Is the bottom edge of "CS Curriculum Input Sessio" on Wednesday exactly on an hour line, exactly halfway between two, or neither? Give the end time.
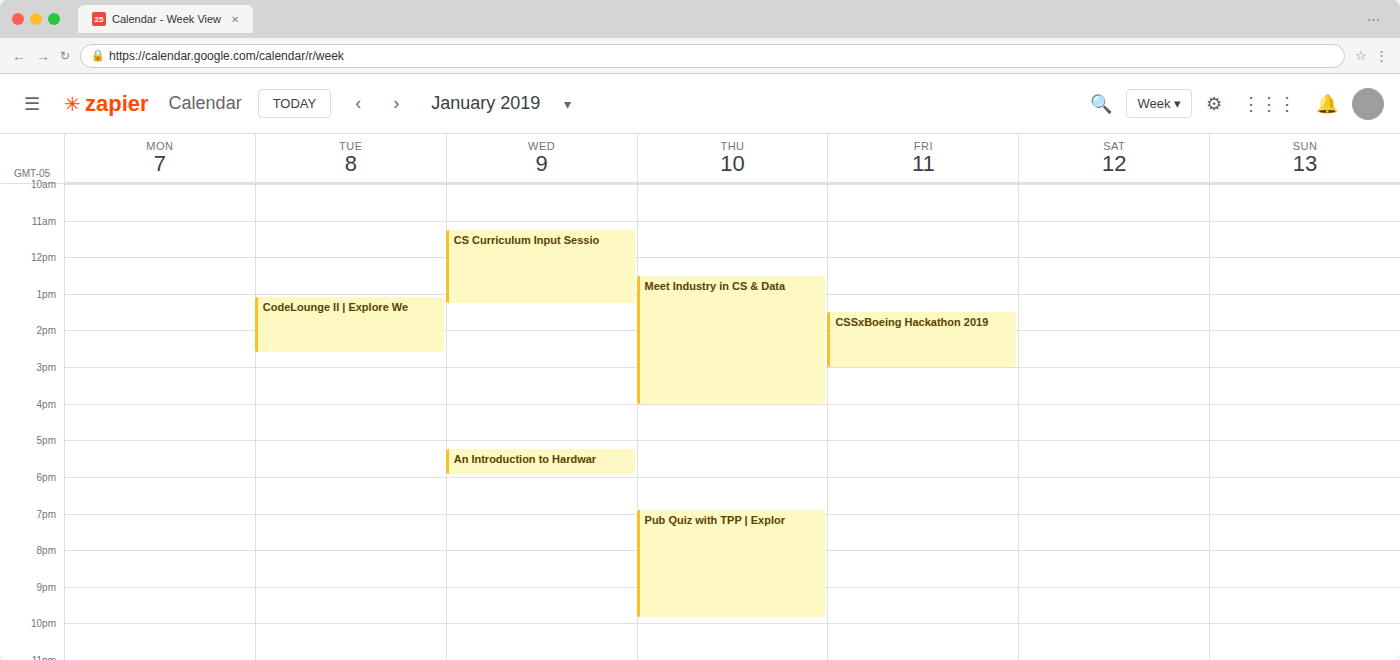
13:15 -- neither: a quarter of the way from the 13:00 line to the 14:00 line.